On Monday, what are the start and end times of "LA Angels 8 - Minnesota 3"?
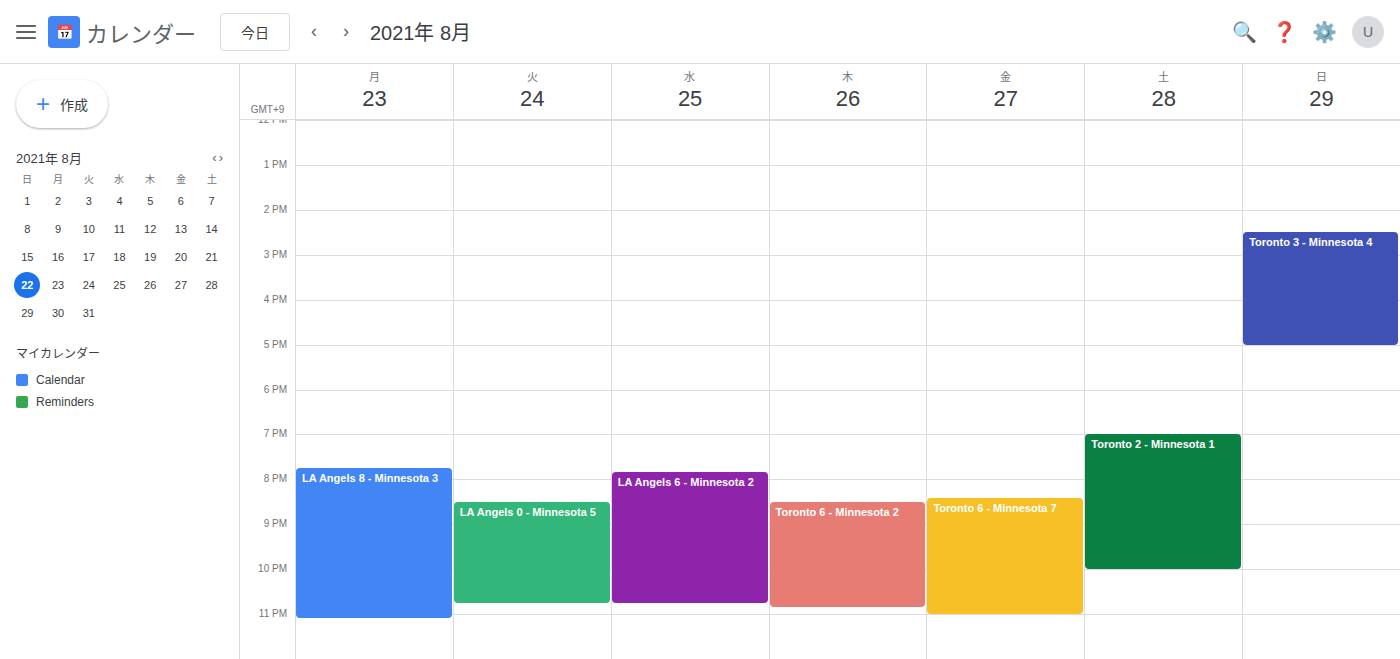
7:45 PM to 11:05 PM